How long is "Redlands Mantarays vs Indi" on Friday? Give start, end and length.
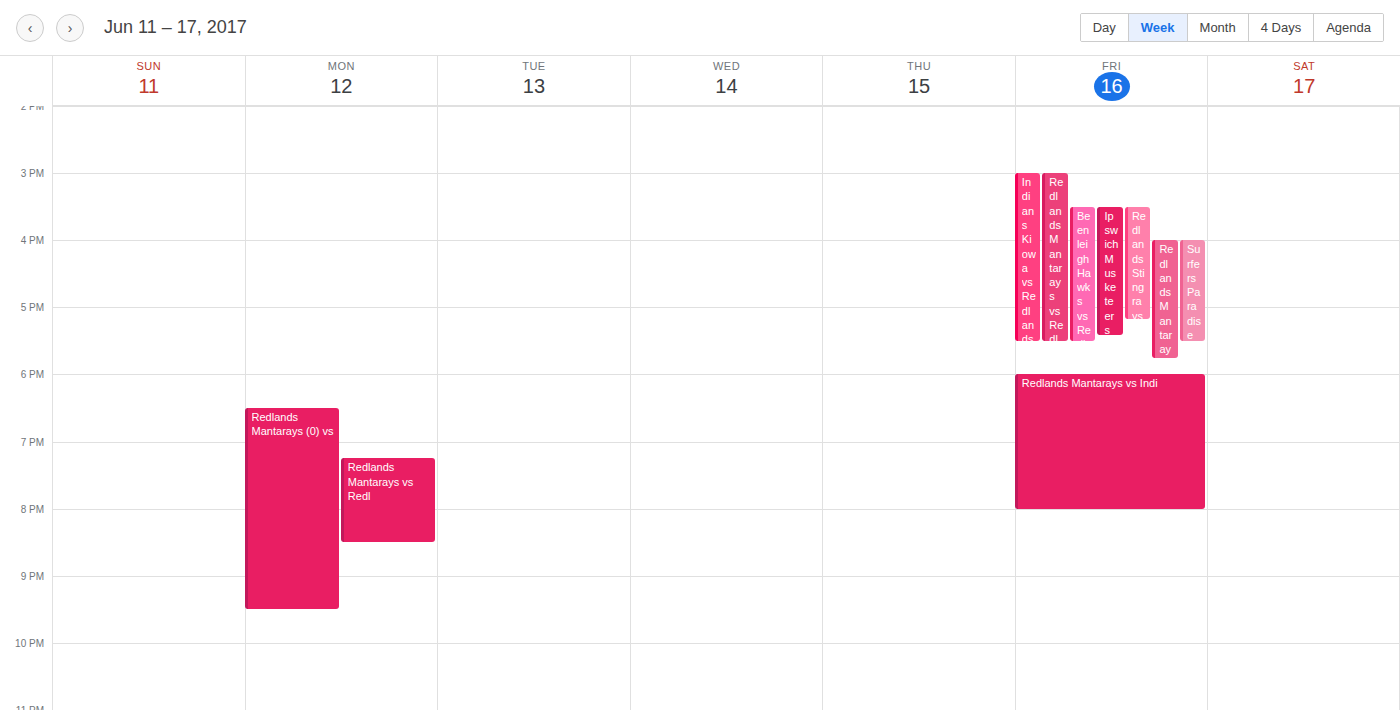
6:00 PM to 8:00 PM, 2 hours